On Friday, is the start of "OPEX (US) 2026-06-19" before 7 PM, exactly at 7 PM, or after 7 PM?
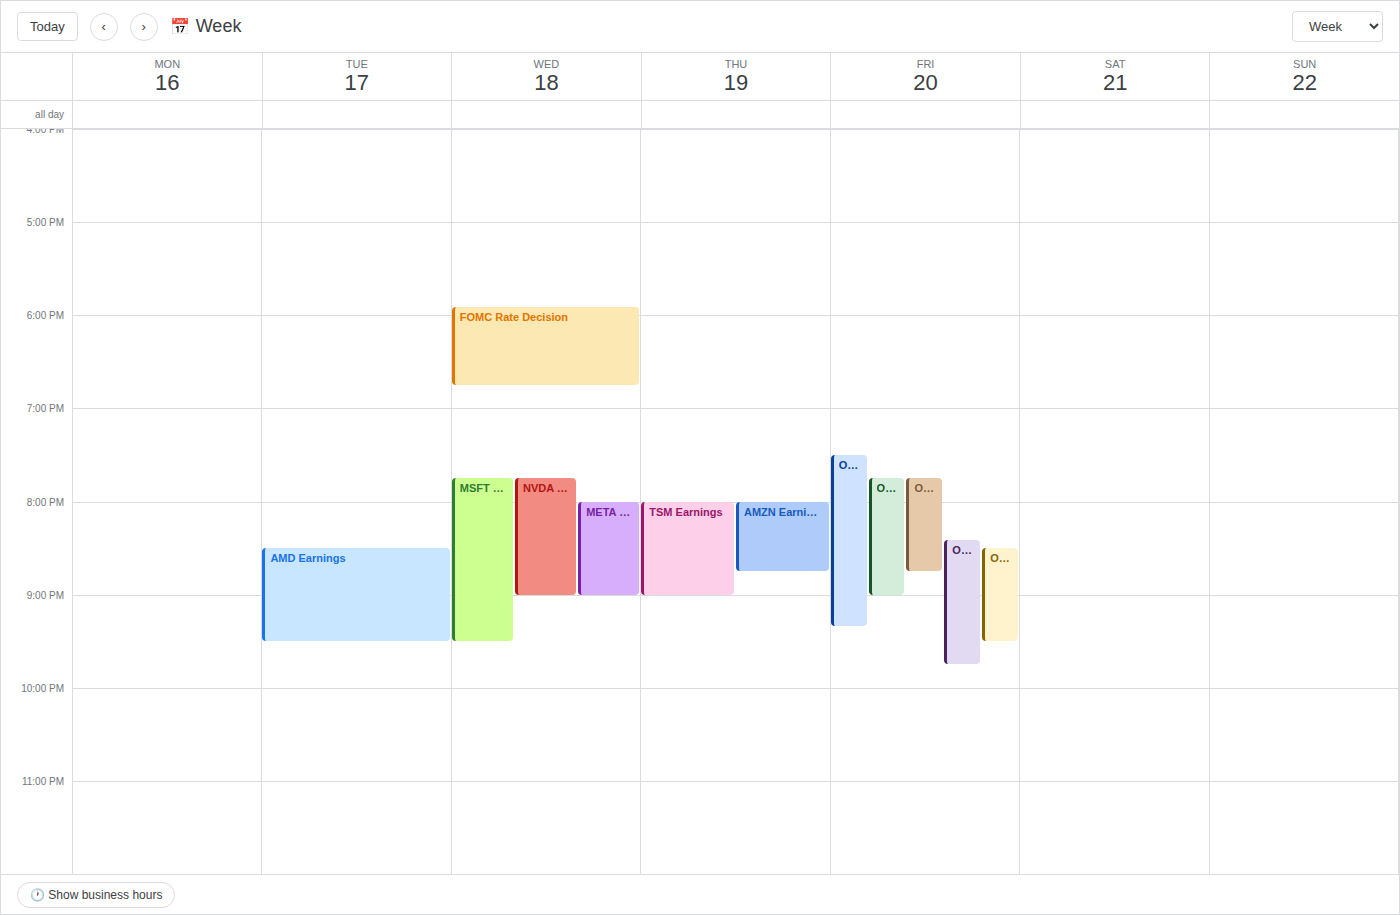
7:30 PM -- after 7 PM, 30 minutes below the 7 PM line.